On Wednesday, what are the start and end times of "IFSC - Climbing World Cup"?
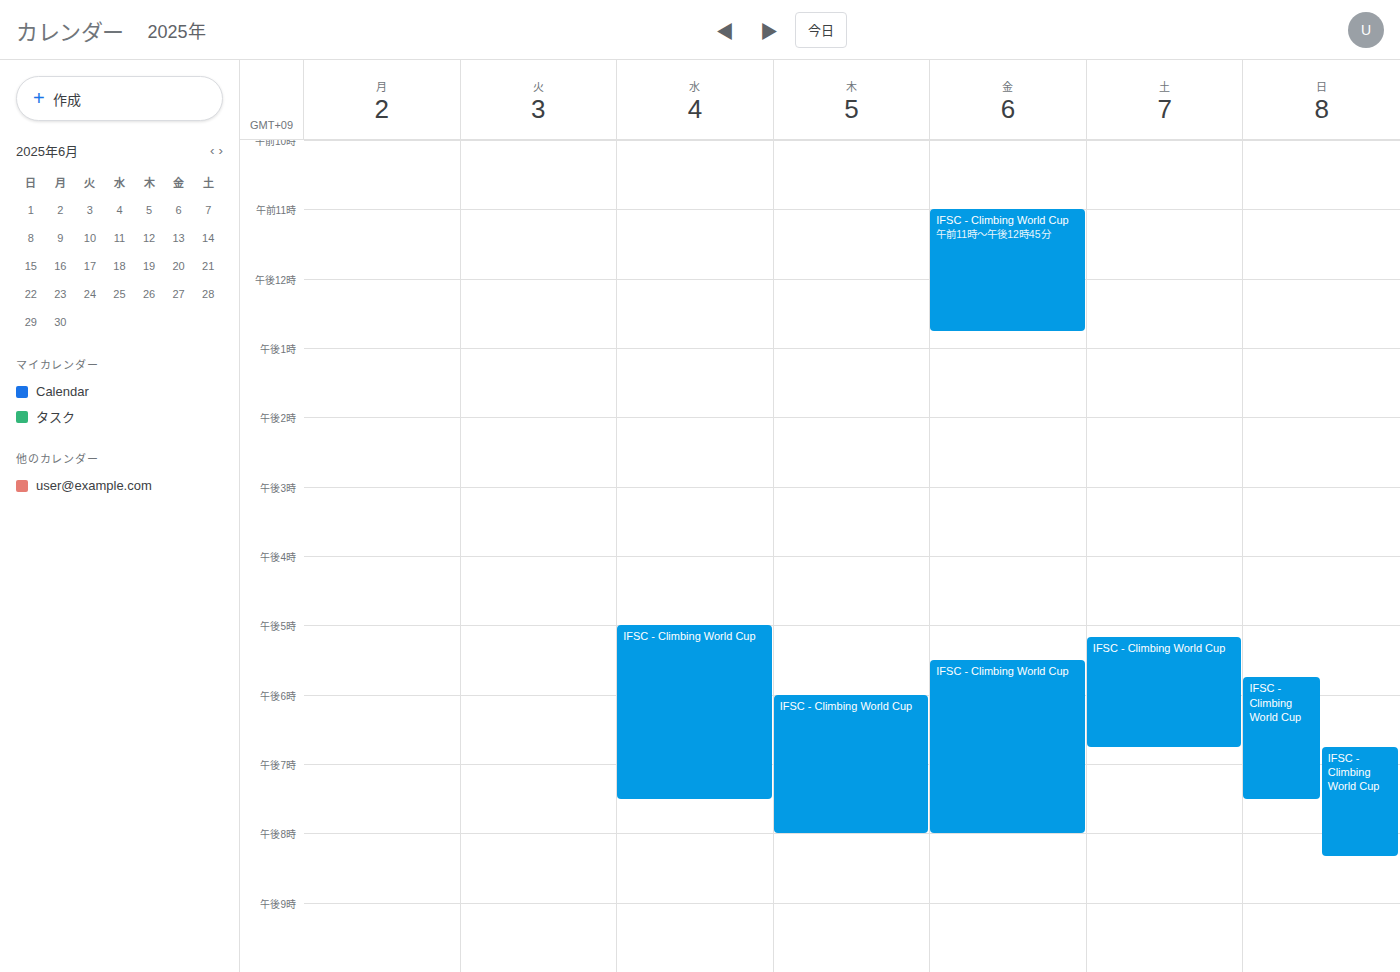
5:00 PM to 7:30 PM